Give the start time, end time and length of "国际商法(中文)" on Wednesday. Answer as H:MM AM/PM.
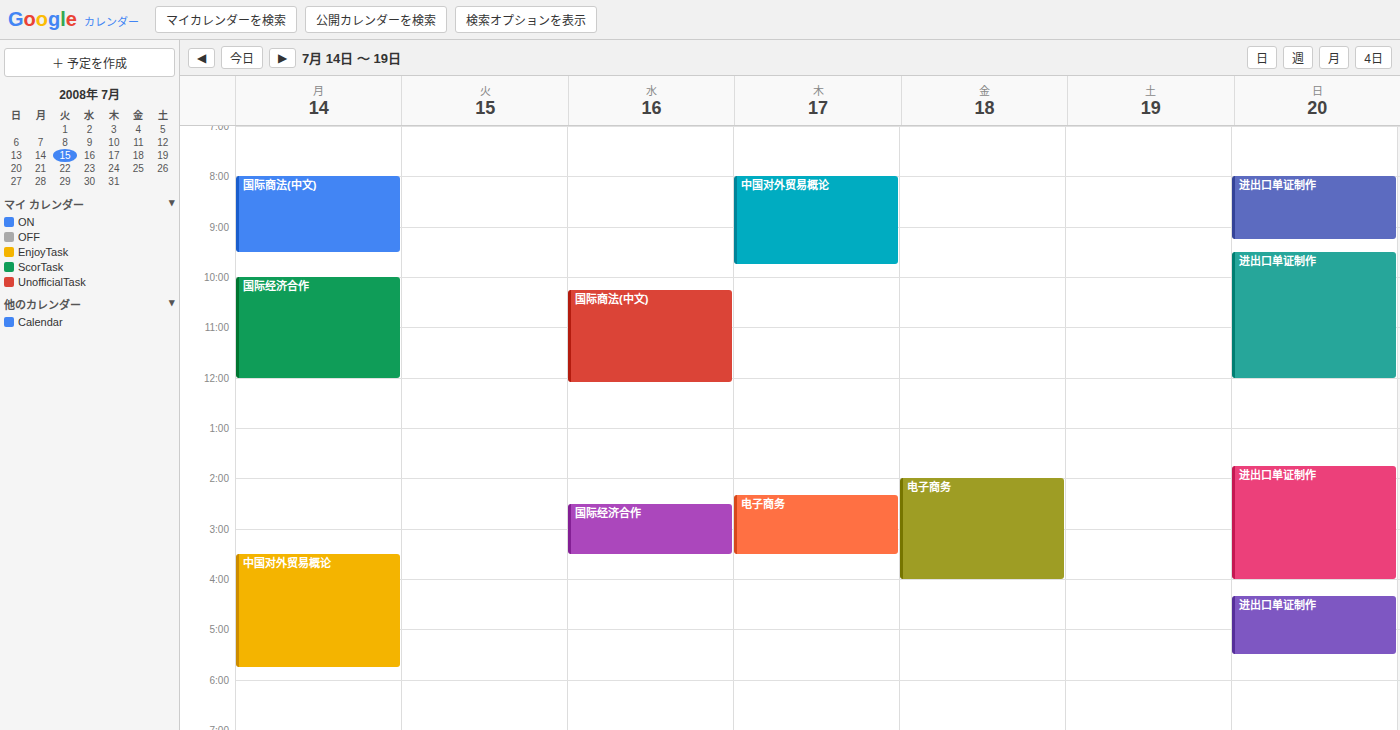
10:15 AM to 12:05 PM, 1 hour 50 minutes